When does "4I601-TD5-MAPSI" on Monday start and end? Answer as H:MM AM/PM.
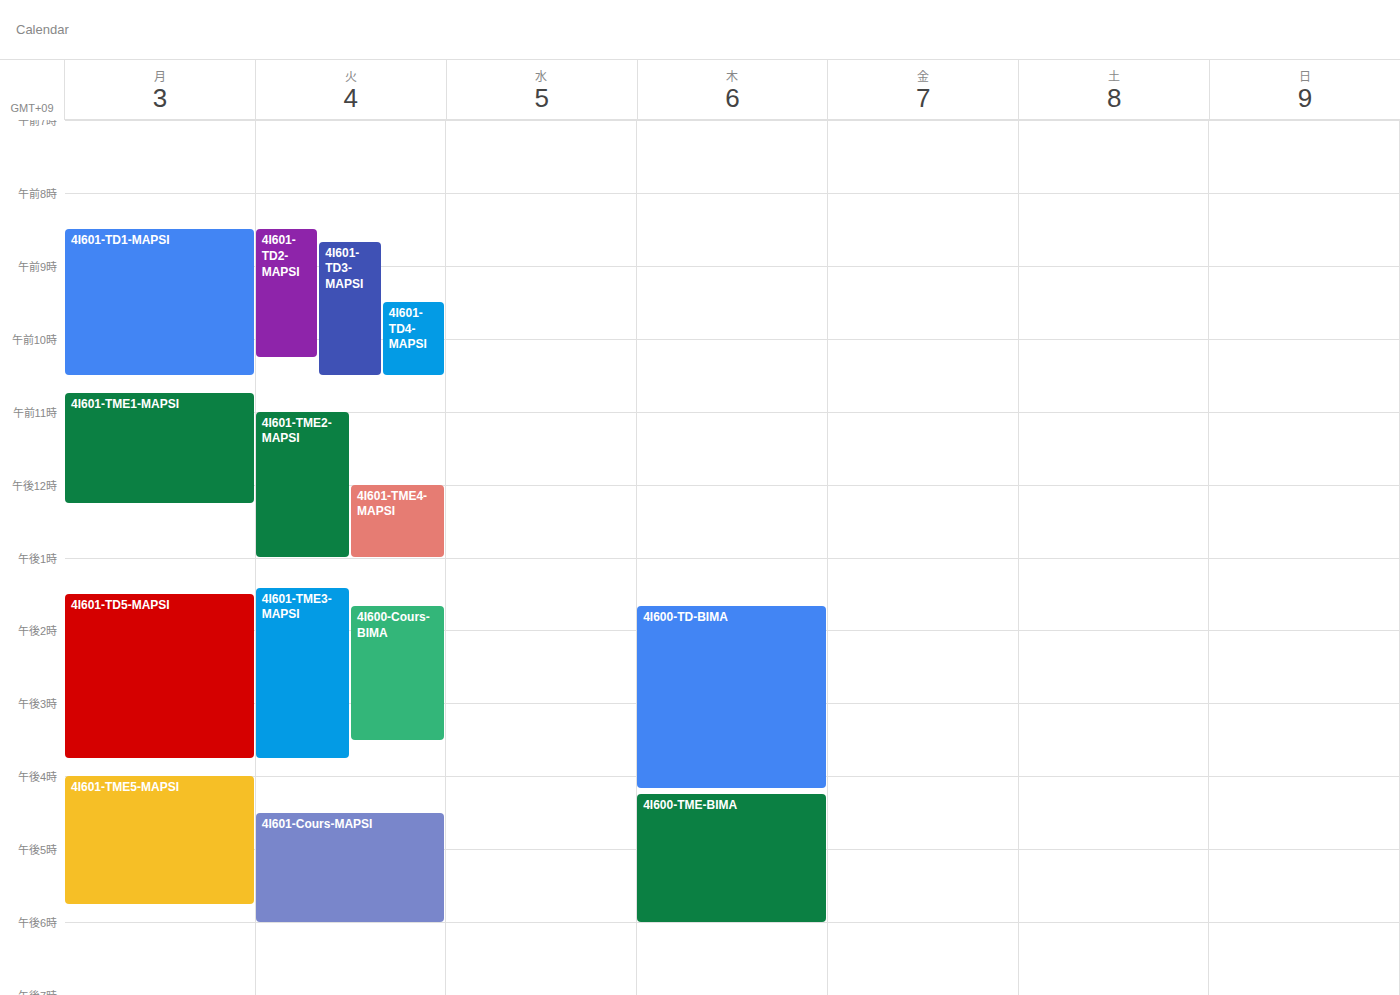
1:30 PM to 3:45 PM